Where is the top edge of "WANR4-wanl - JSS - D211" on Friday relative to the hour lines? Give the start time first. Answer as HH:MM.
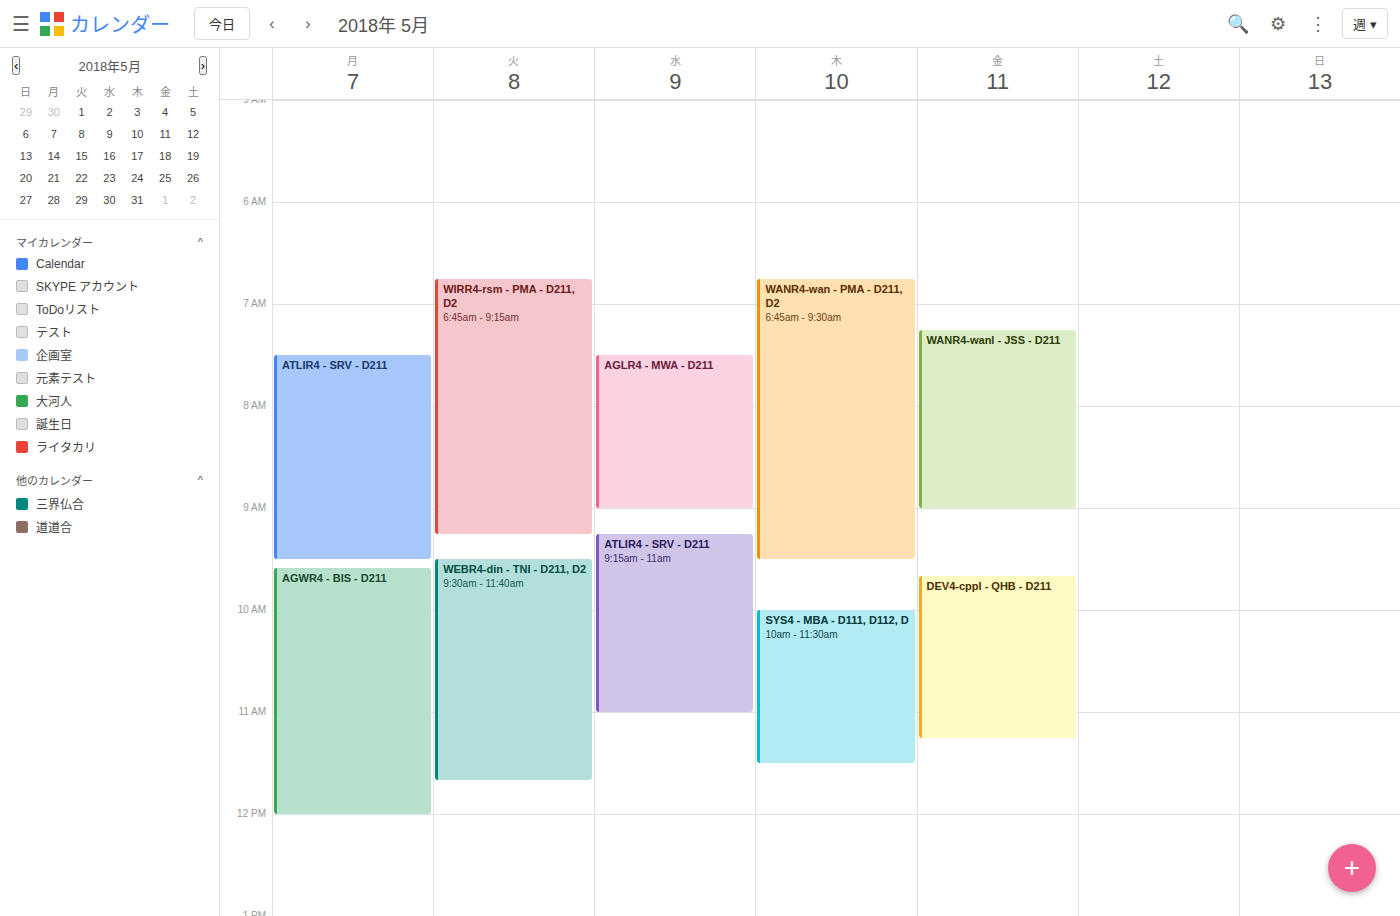
07:15 -- neither: a quarter of the way from the 07:00 line to the 08:00 line.